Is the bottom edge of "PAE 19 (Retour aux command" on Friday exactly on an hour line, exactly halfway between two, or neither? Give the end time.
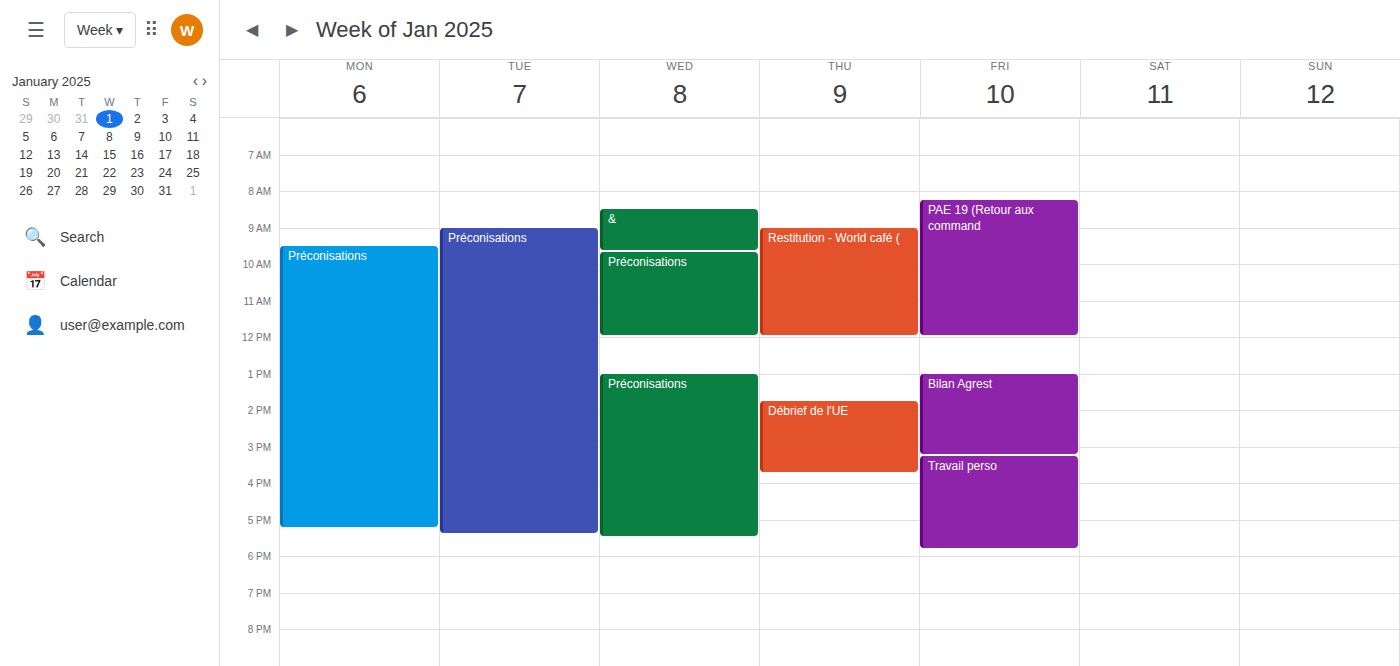
12:00 -- exactly on the 12:00 line.